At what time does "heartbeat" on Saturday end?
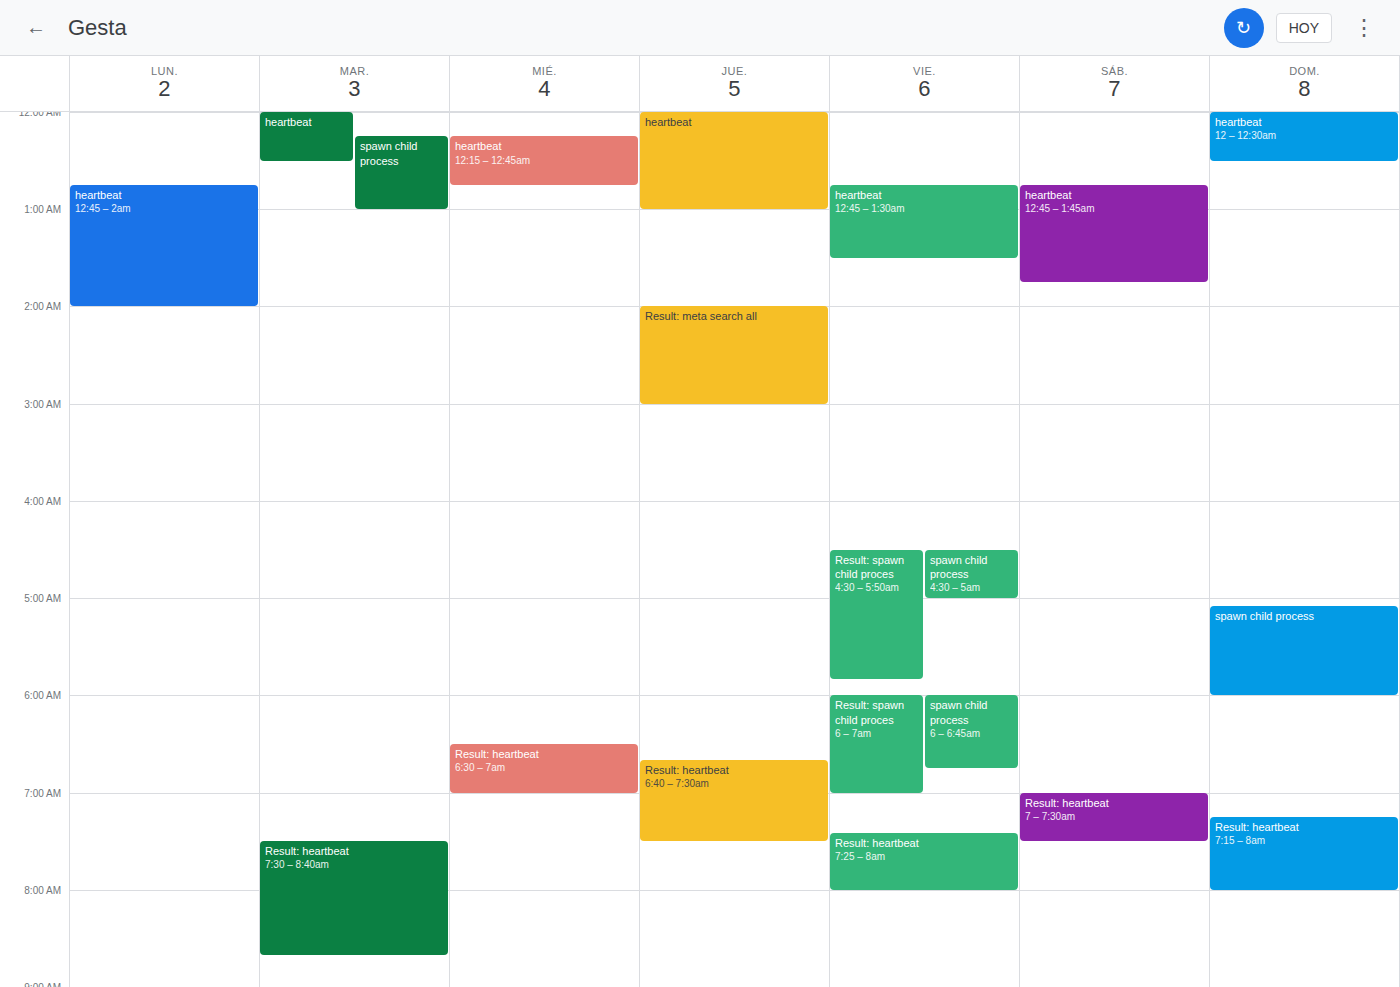
1:45 AM